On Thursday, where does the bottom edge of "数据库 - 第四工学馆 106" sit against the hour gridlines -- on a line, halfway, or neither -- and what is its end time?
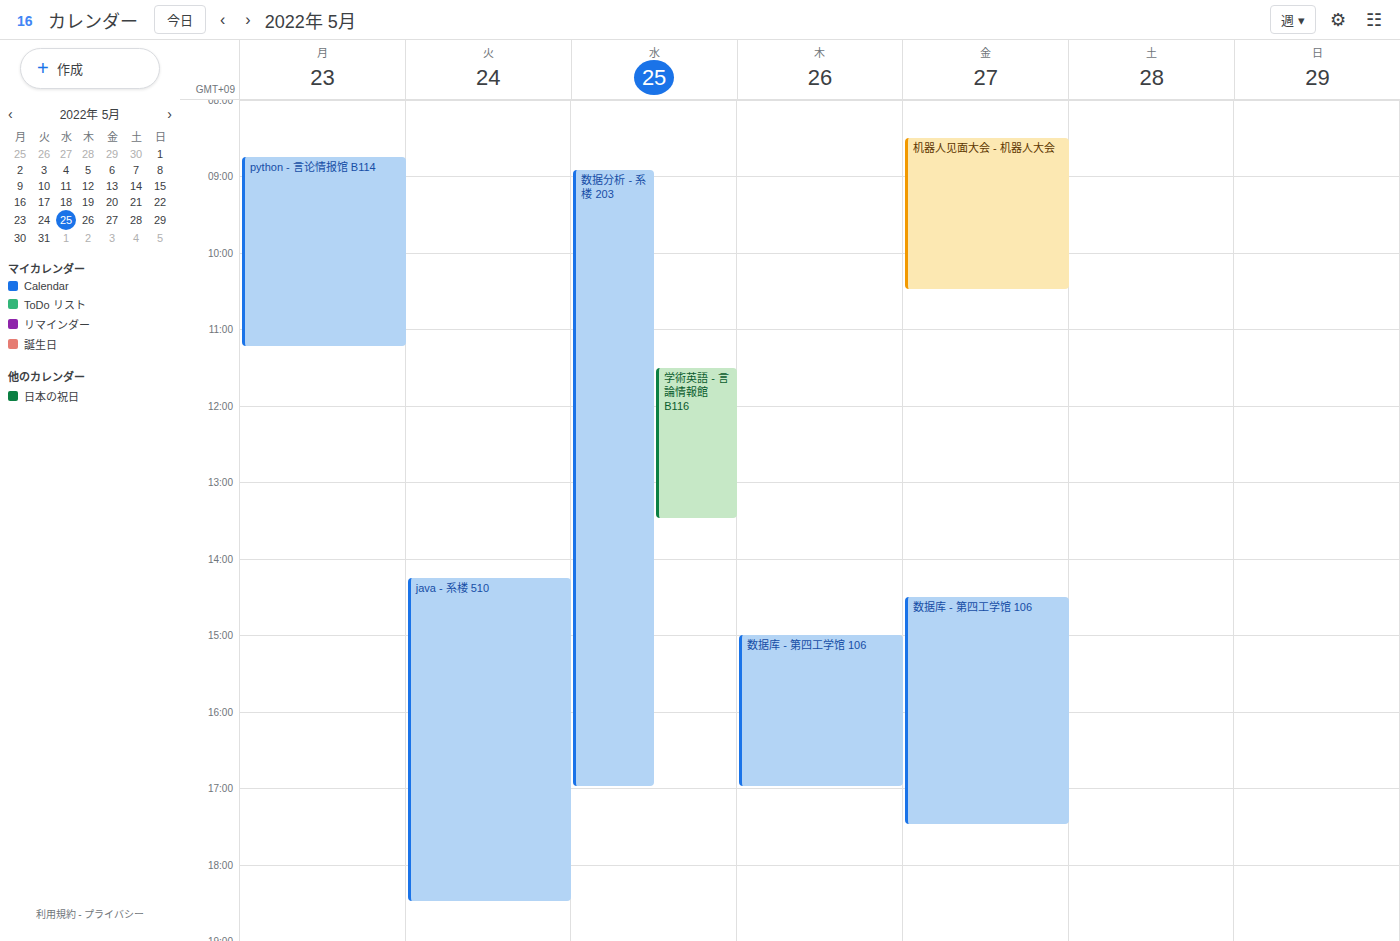
5:00 PM -- exactly on the 5 PM line.